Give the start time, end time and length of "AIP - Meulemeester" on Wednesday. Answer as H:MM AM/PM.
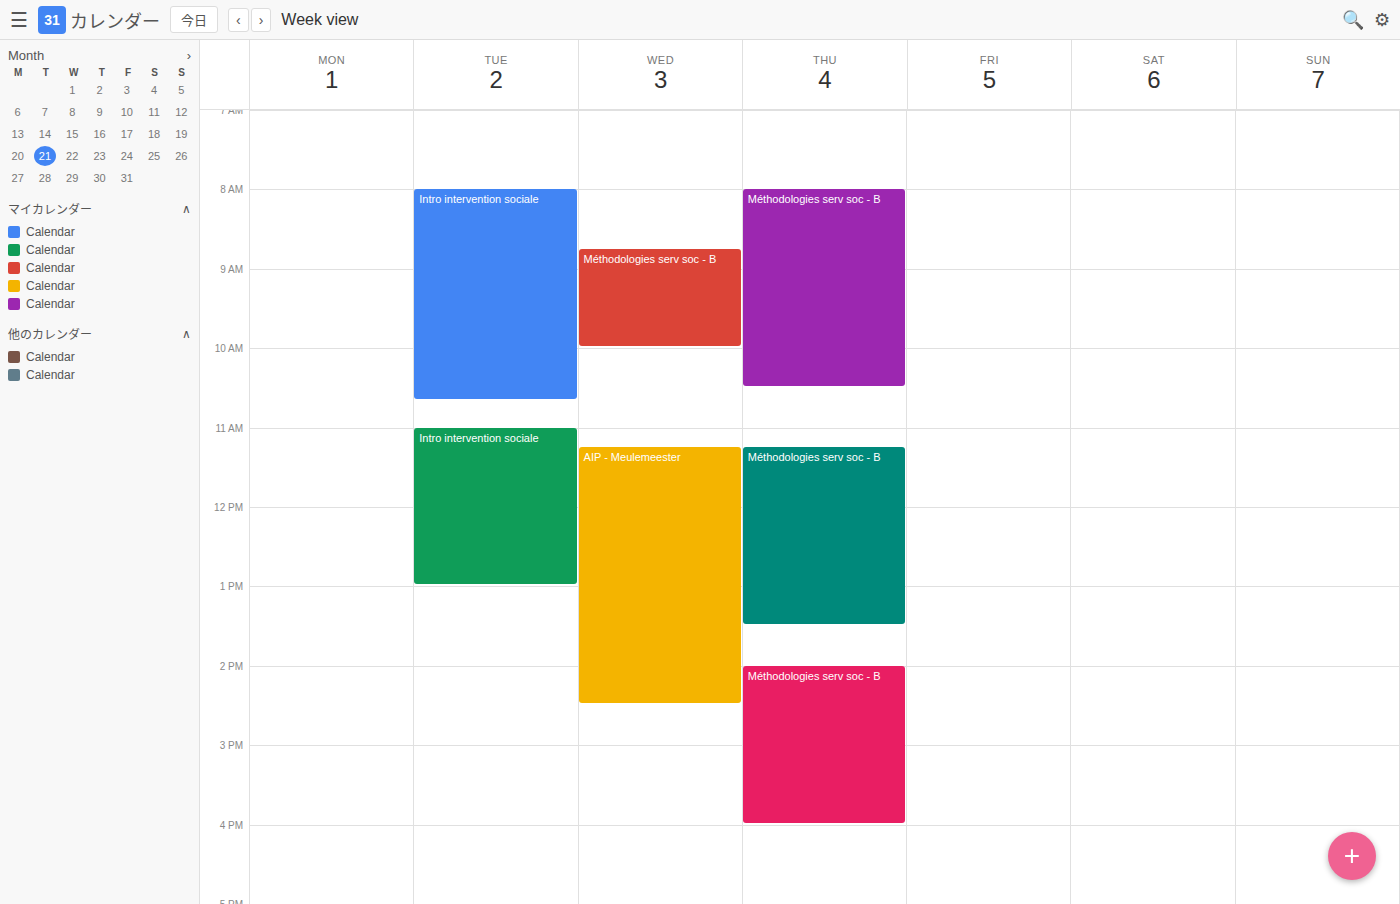
11:15 AM to 2:30 PM, 3 hours 15 minutes